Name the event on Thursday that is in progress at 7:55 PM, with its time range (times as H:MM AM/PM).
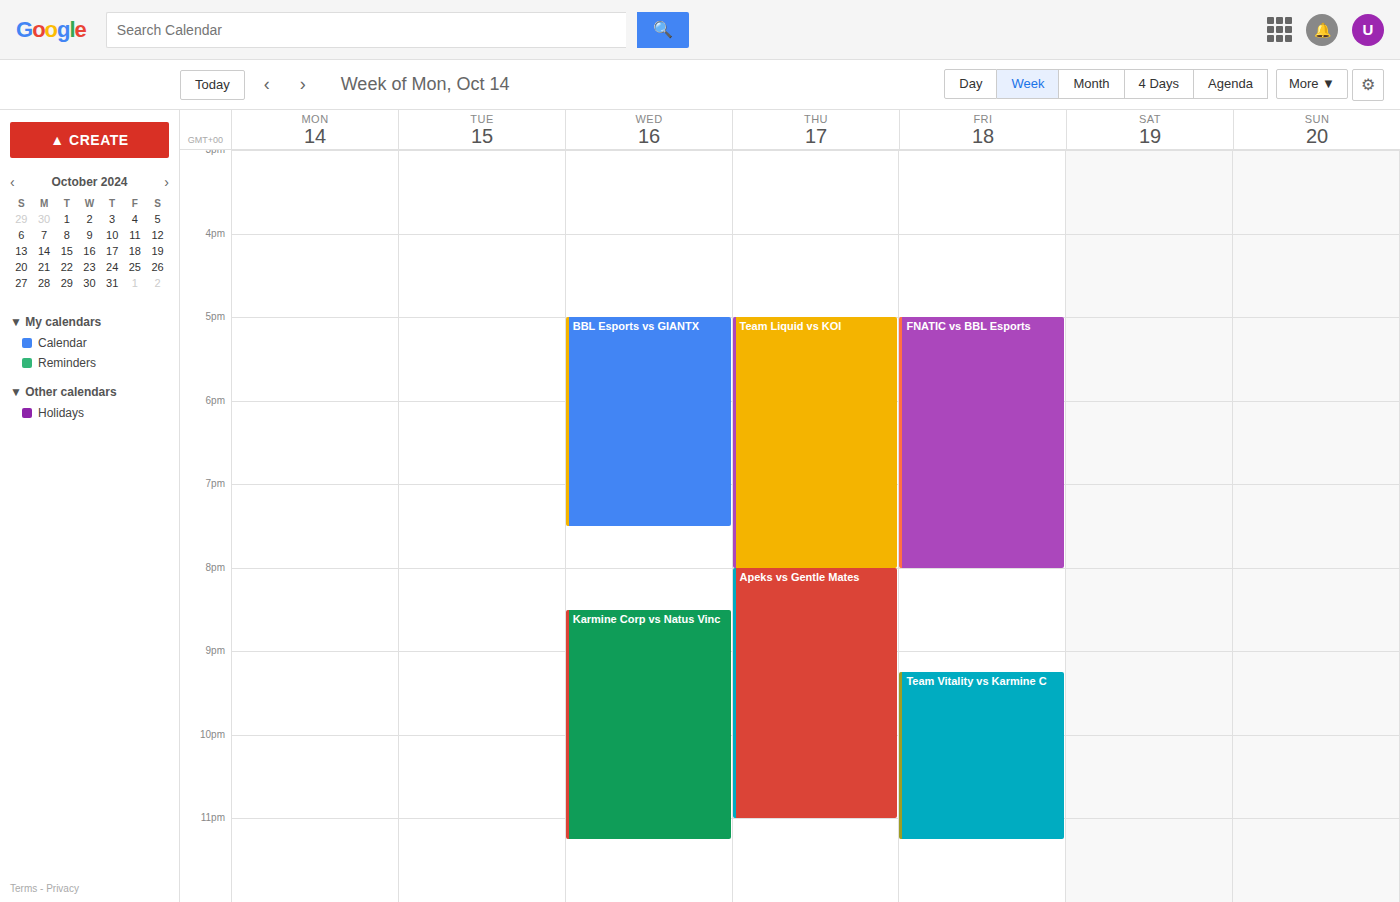
"Team Liquid vs KOI", 5:00 PM to 8:00 PM